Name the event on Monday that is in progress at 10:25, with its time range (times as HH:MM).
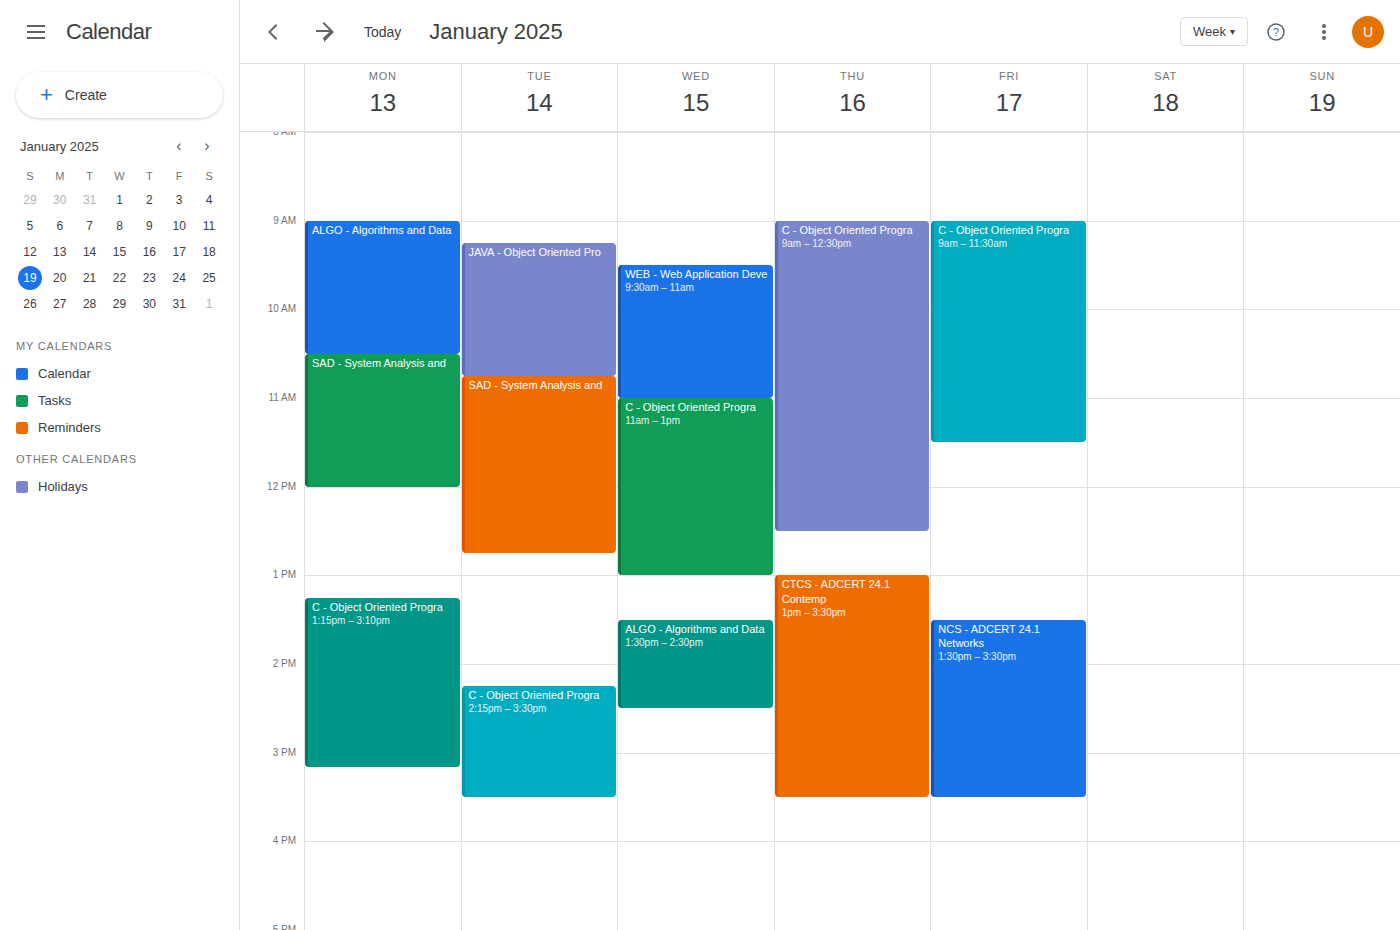
"ALGO - Algorithms and Data", 09:00 to 10:30